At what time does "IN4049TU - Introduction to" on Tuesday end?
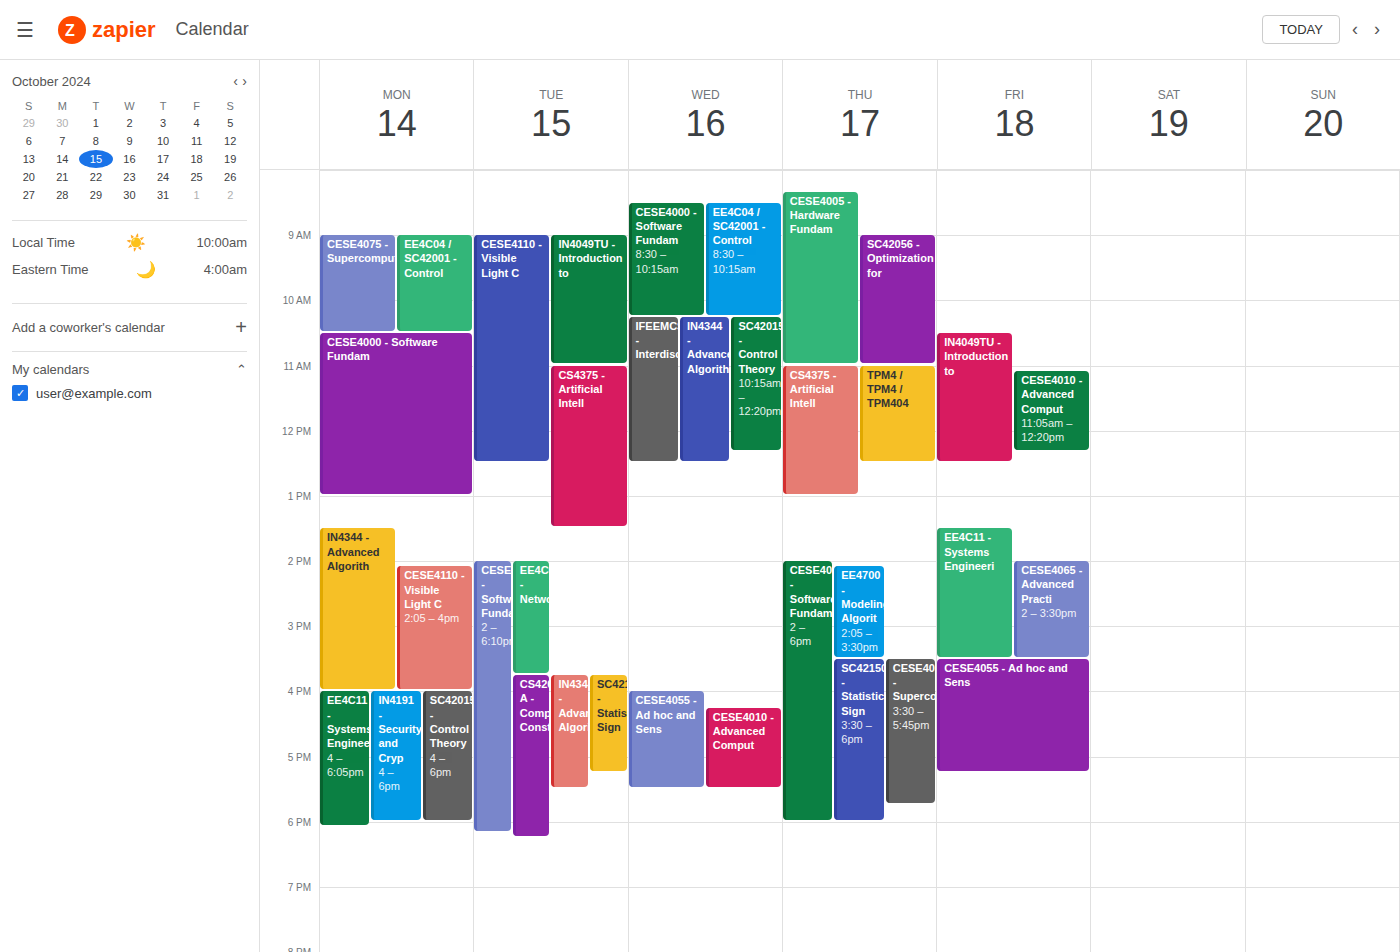
11:00 AM